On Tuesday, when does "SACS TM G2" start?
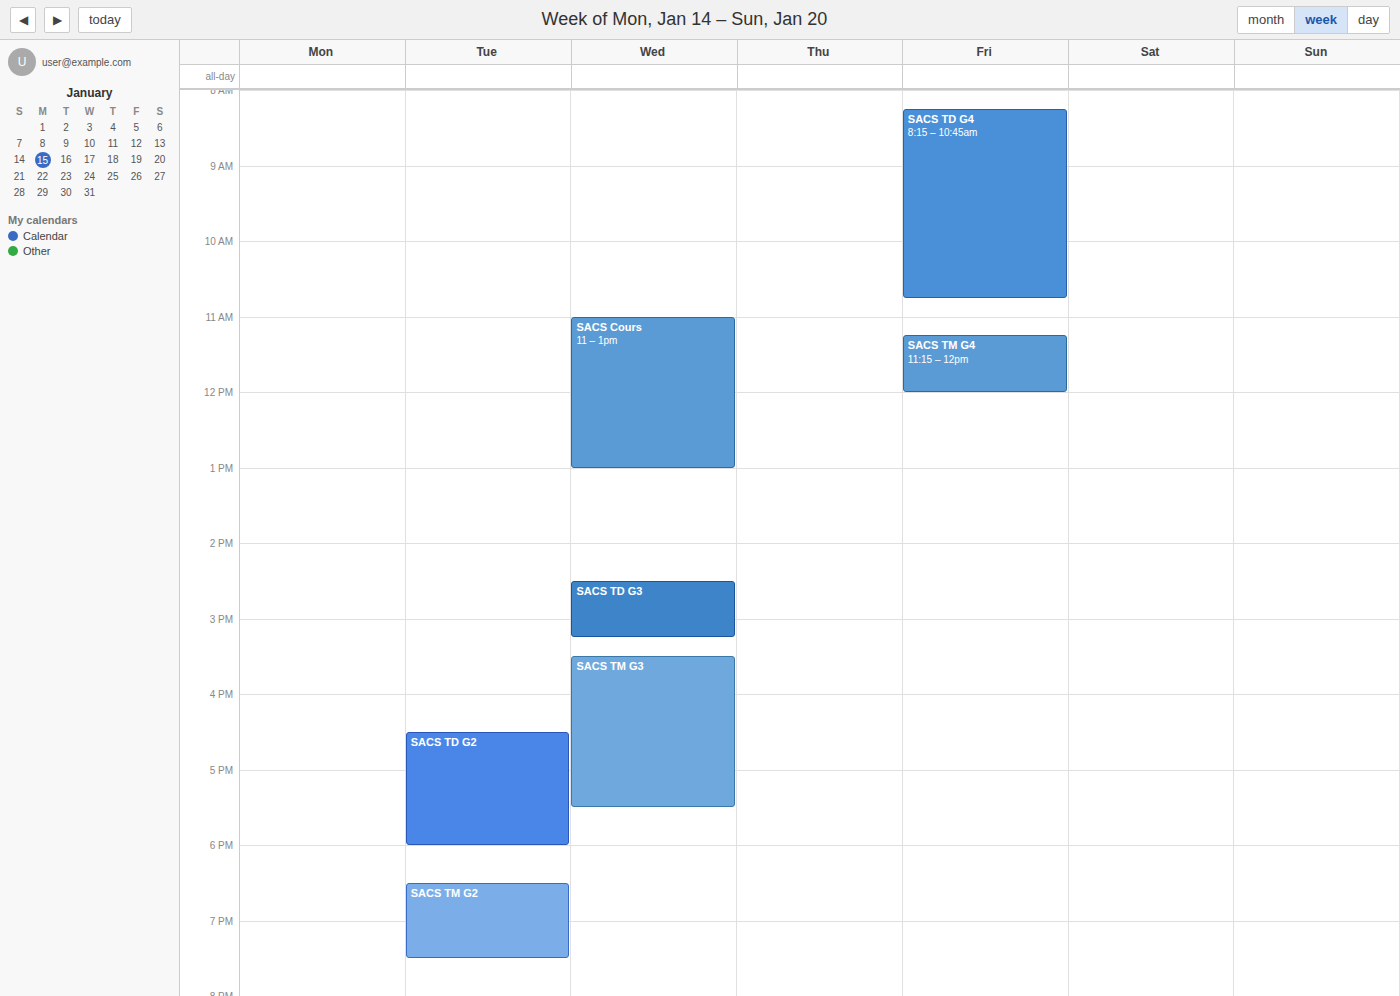
6:30 PM